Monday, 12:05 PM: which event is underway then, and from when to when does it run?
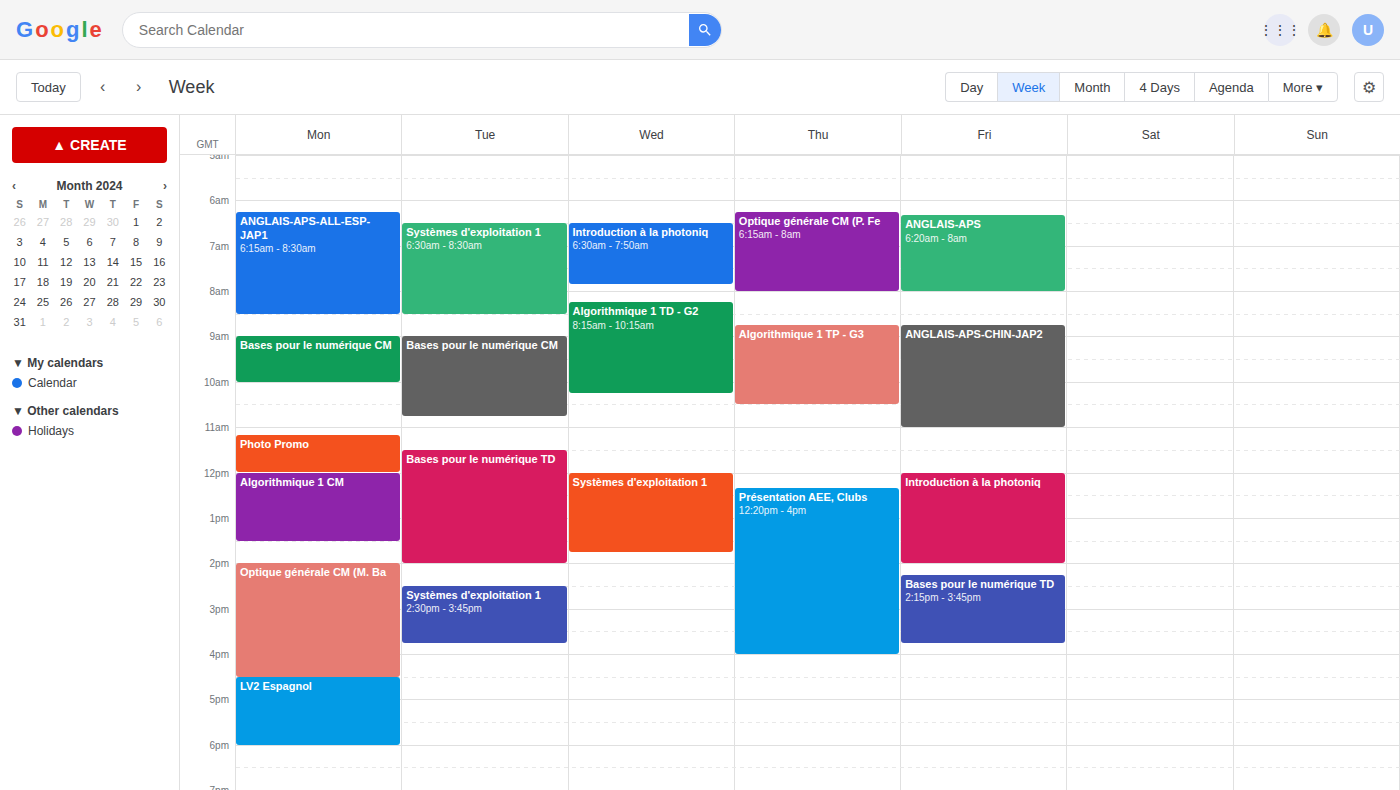
"Algorithmique 1 CM", 12:00 PM to 1:30 PM